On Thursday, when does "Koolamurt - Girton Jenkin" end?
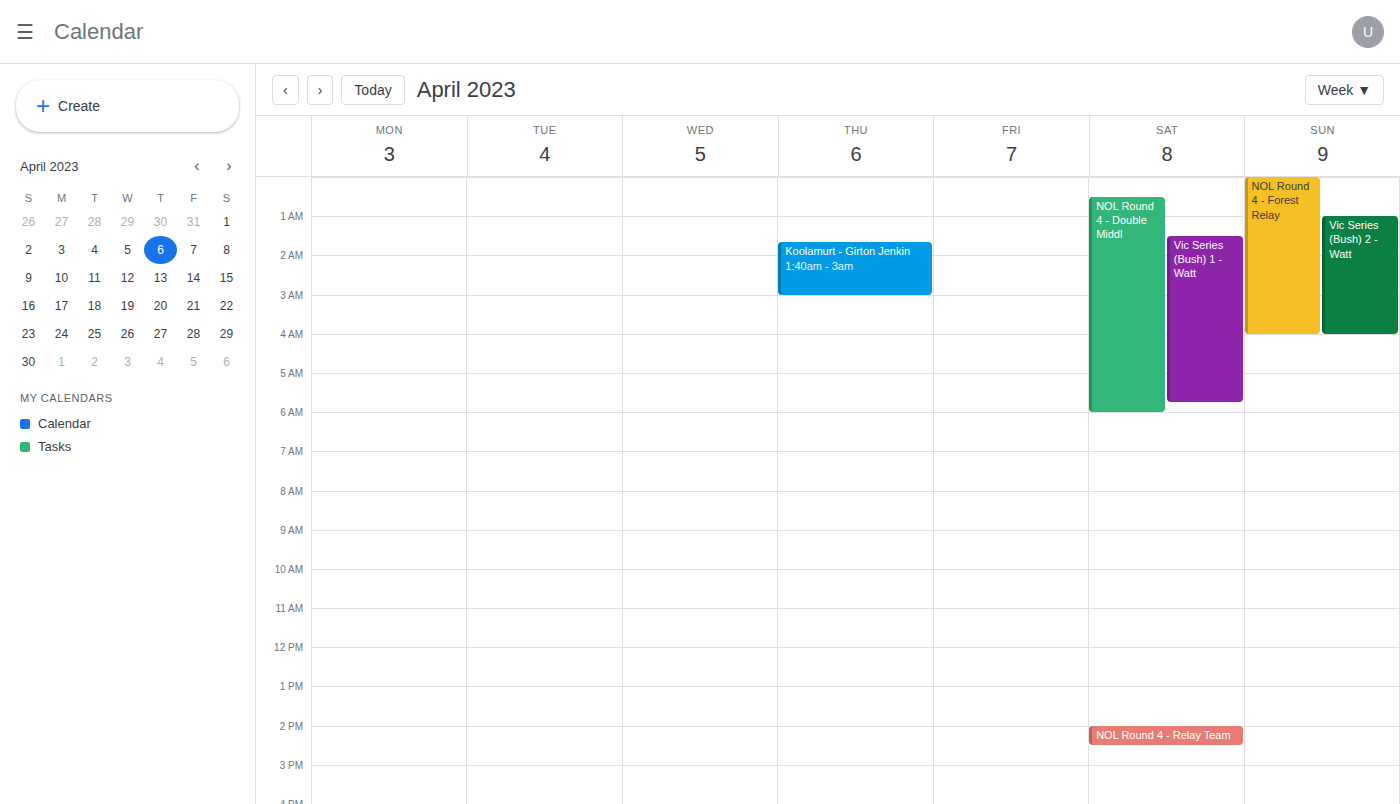
3:00 AM